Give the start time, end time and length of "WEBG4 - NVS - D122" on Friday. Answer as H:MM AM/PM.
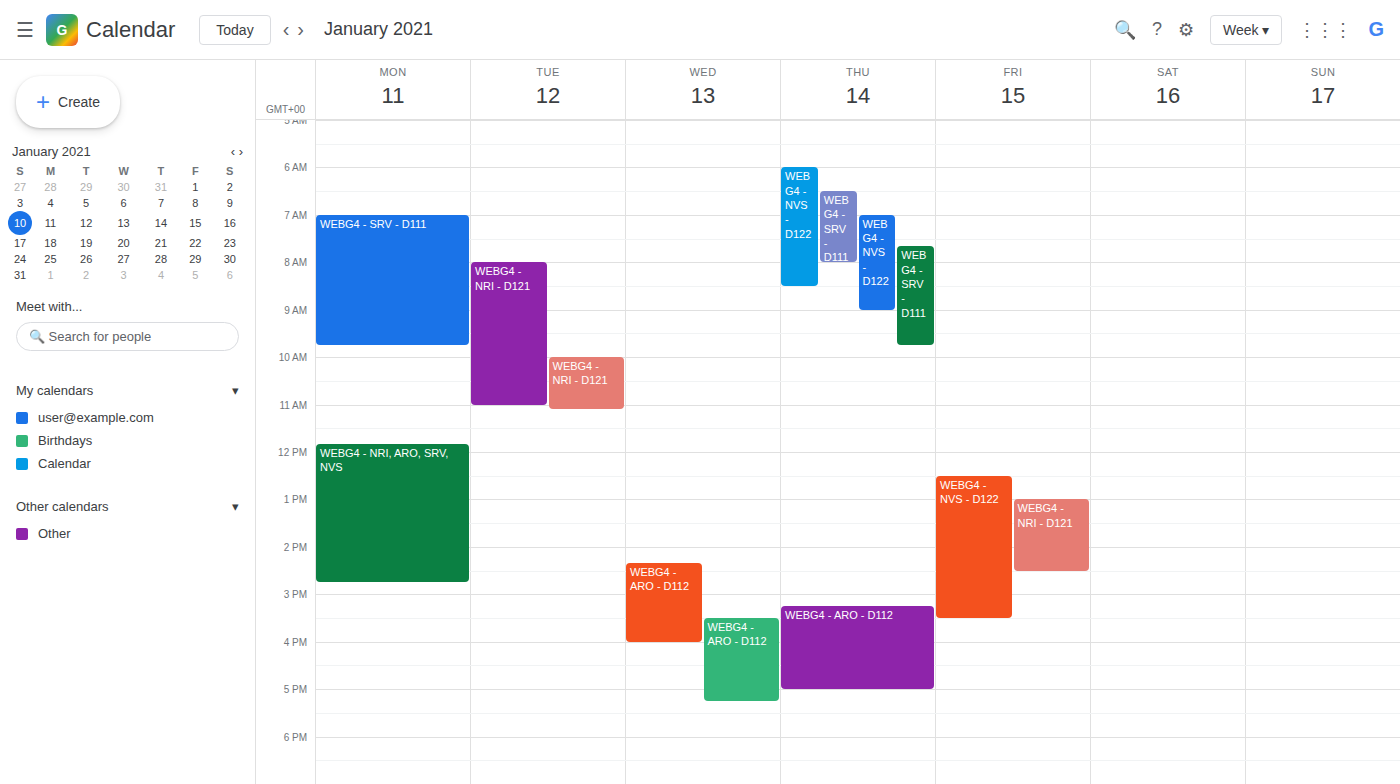
12:30 PM to 3:30 PM, 3 hours